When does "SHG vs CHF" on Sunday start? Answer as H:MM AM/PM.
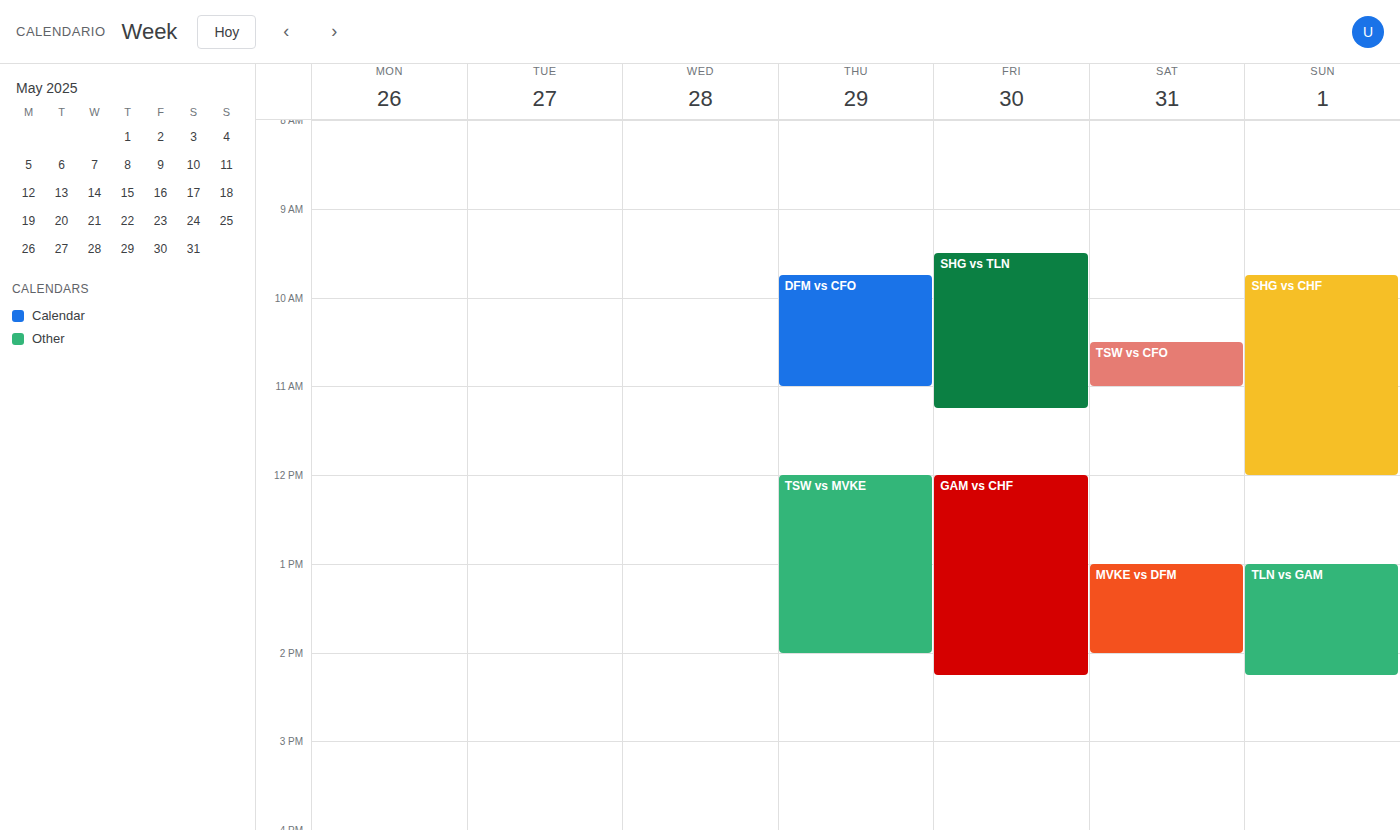
9:45 AM